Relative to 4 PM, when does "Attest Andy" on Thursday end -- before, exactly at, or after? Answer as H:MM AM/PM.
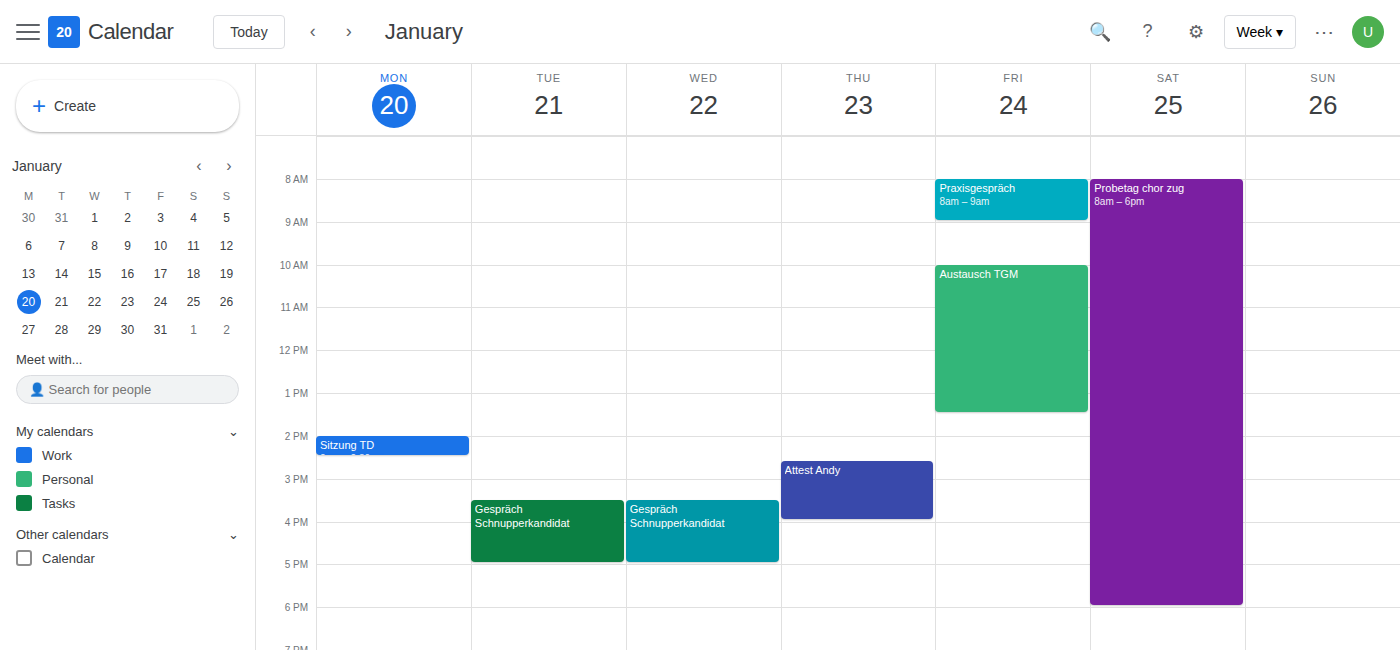
4:00 PM -- exactly at 4 PM, on the 4 PM line.